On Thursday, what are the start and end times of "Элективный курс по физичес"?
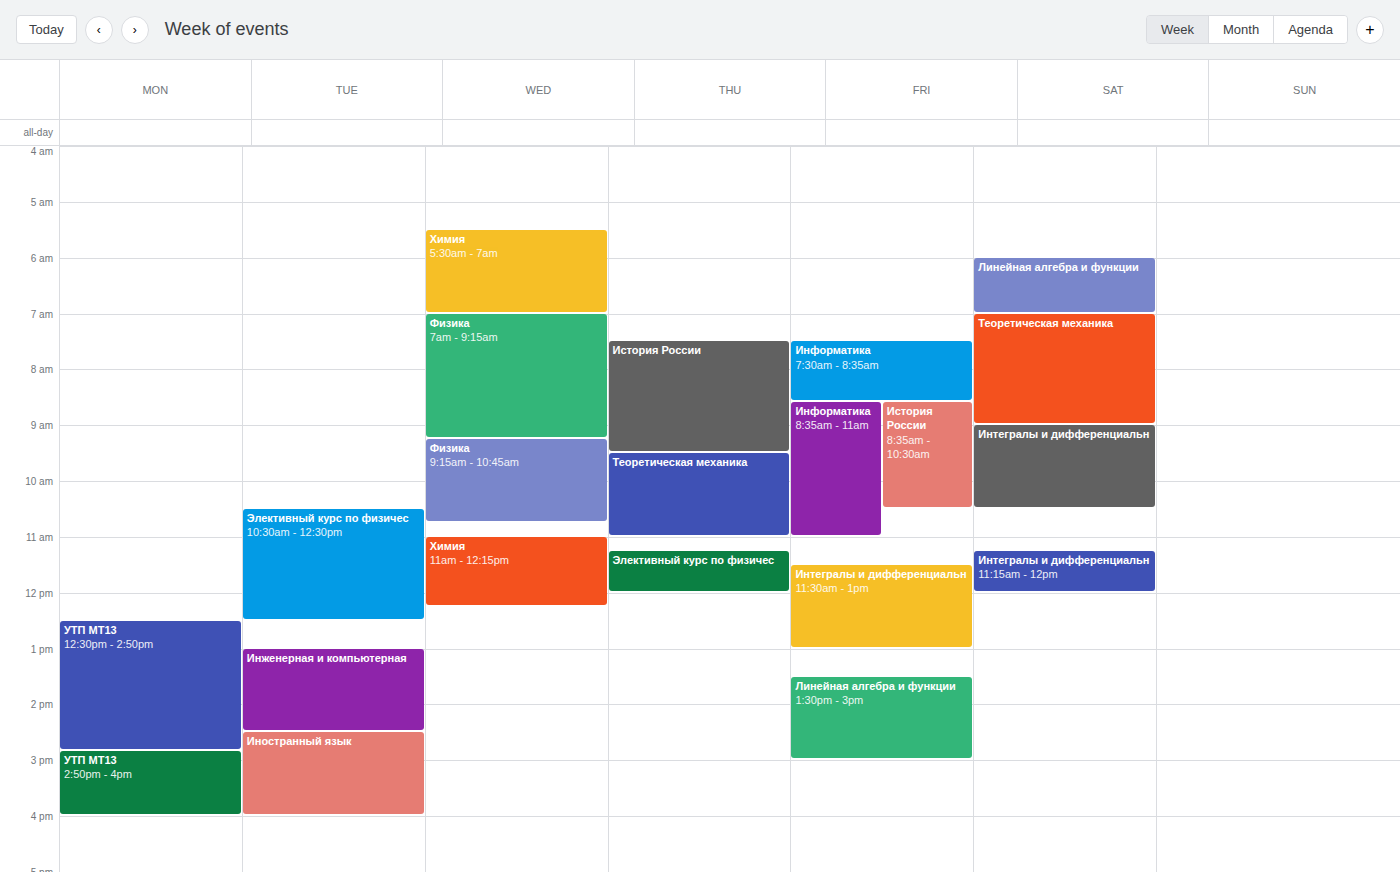
11:15 AM to 12:00 PM